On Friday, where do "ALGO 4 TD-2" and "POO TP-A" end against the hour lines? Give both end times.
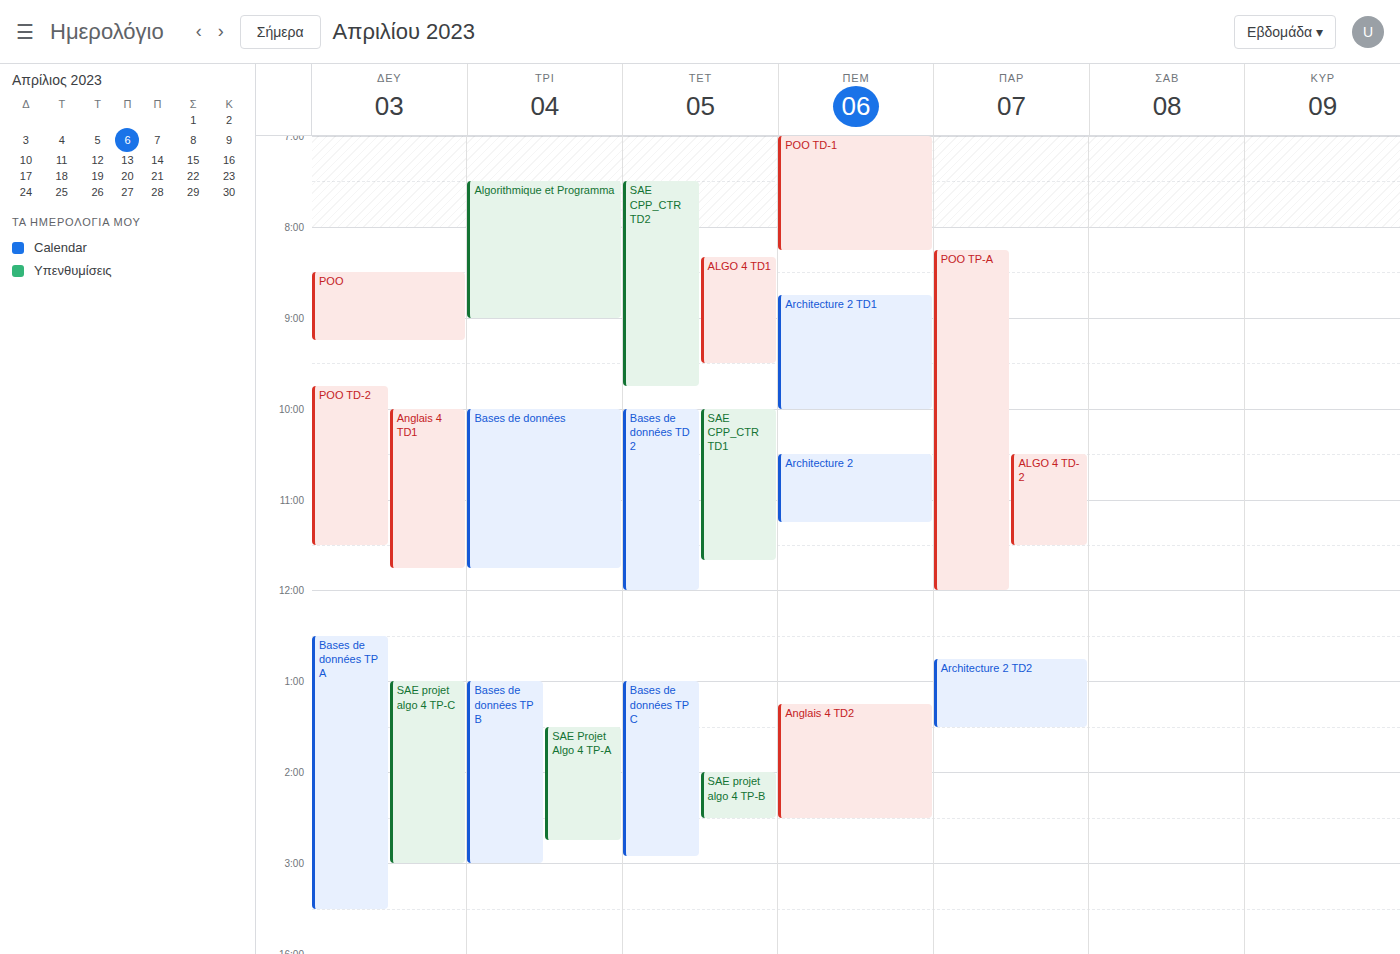
"ALGO 4 TD-2": 11:30 AM, halfway between the 11 AM and 12 PM lines. "POO TP-A": 12:00 PM, exactly on the 12 PM line.